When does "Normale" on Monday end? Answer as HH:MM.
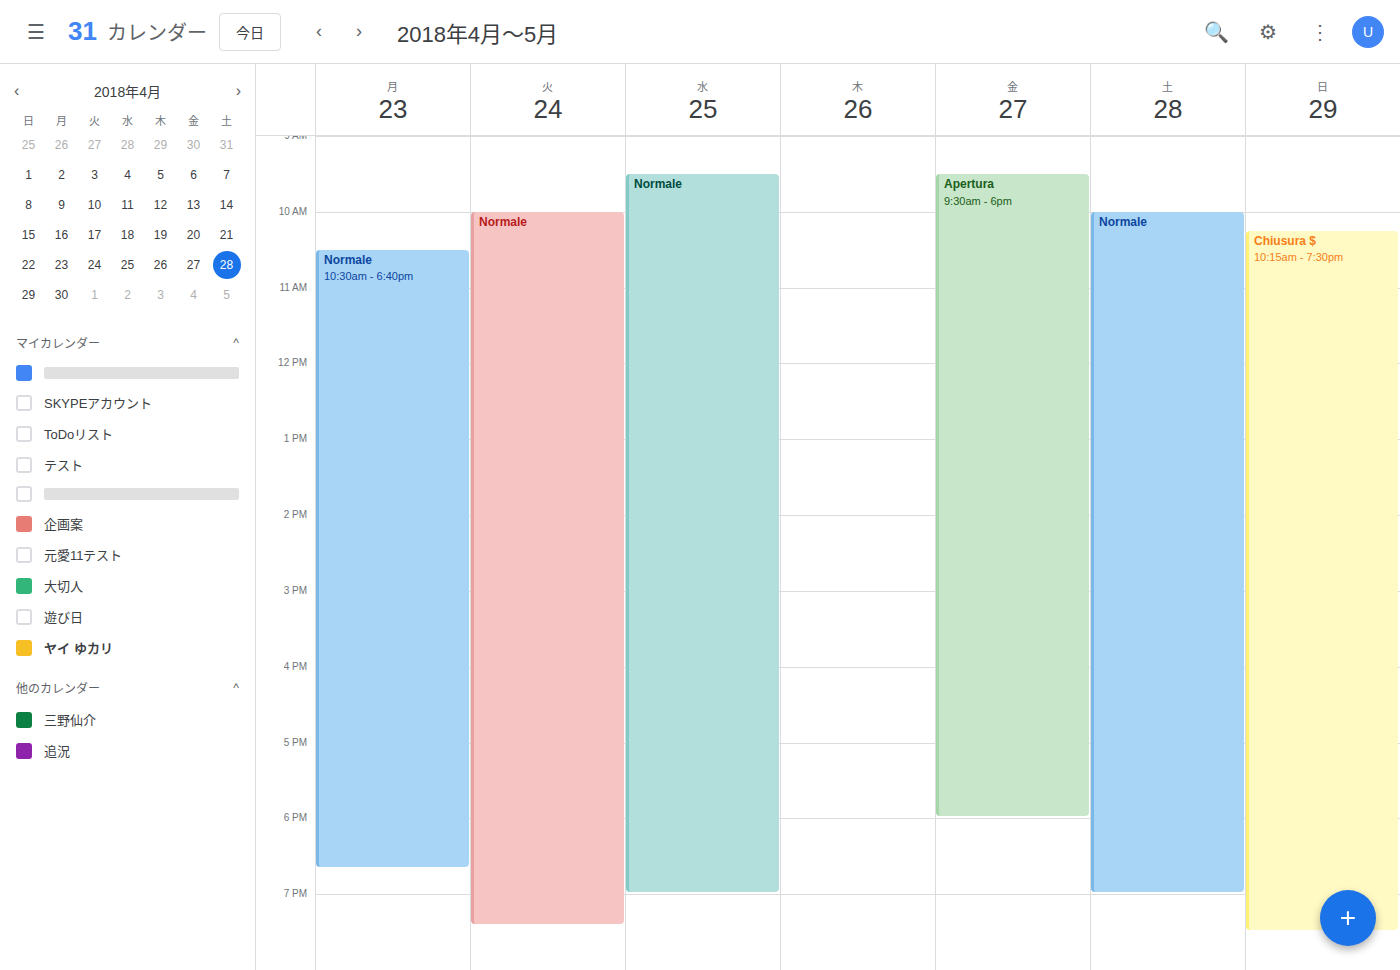
18:40